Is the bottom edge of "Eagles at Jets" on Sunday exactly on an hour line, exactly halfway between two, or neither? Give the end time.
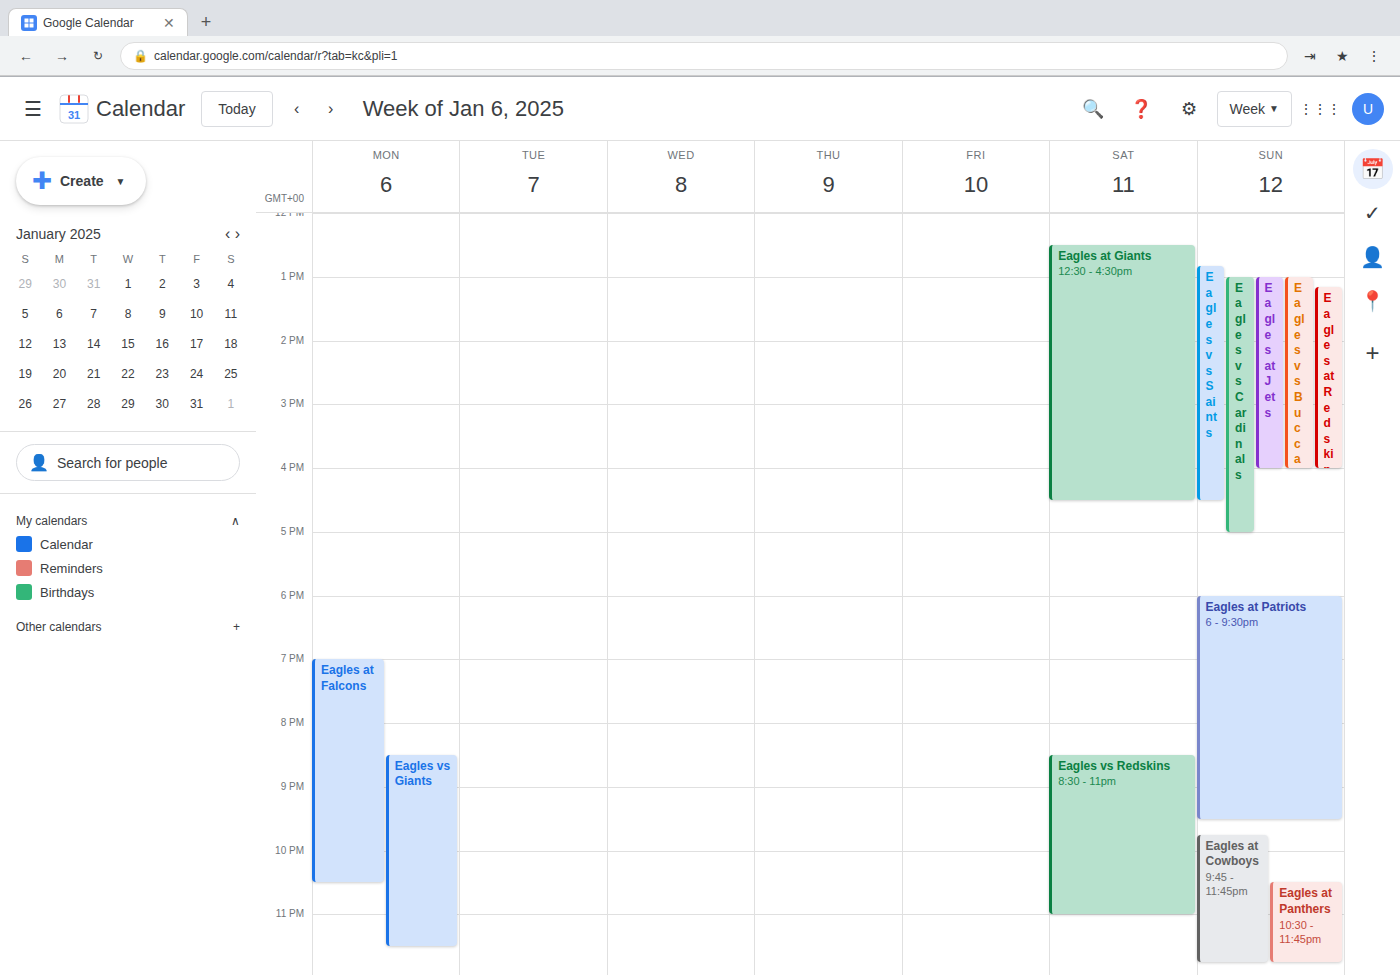
4:00 PM -- exactly on the 4 PM line.